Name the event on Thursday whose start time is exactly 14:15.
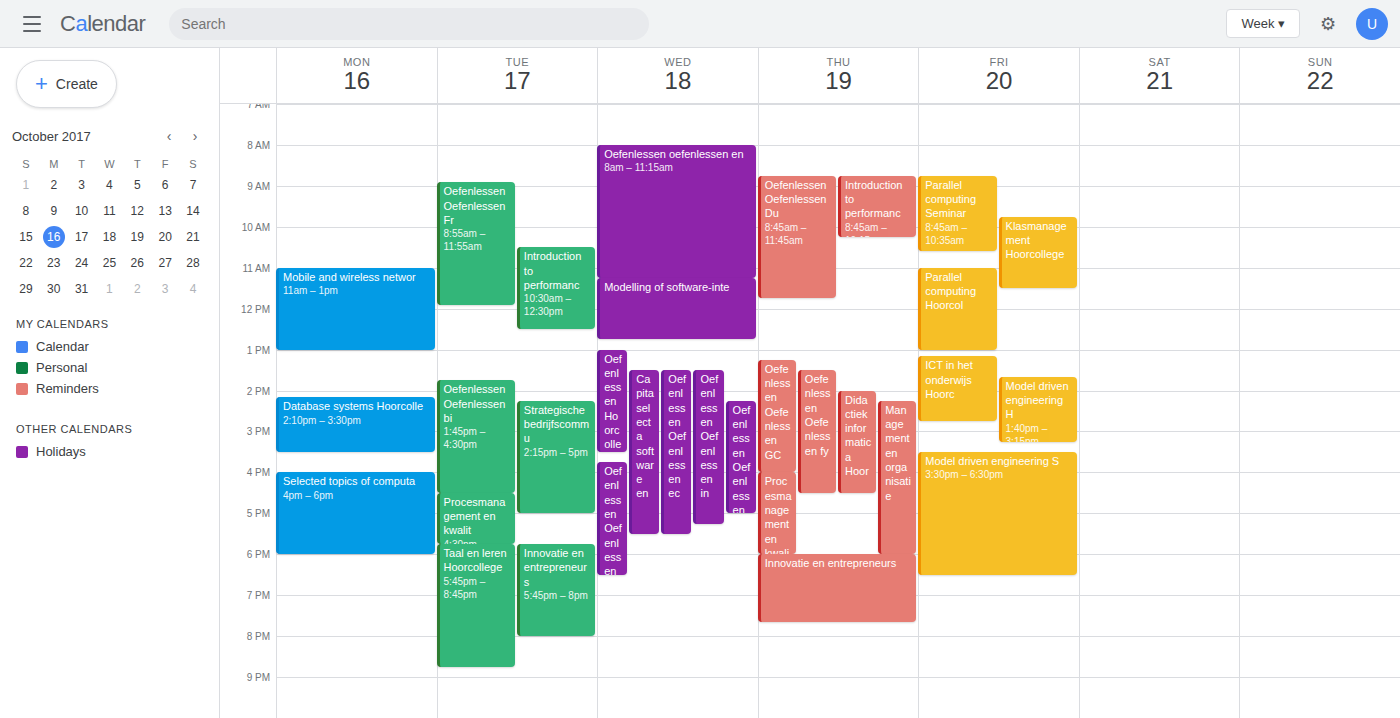
"Management en organisatie"